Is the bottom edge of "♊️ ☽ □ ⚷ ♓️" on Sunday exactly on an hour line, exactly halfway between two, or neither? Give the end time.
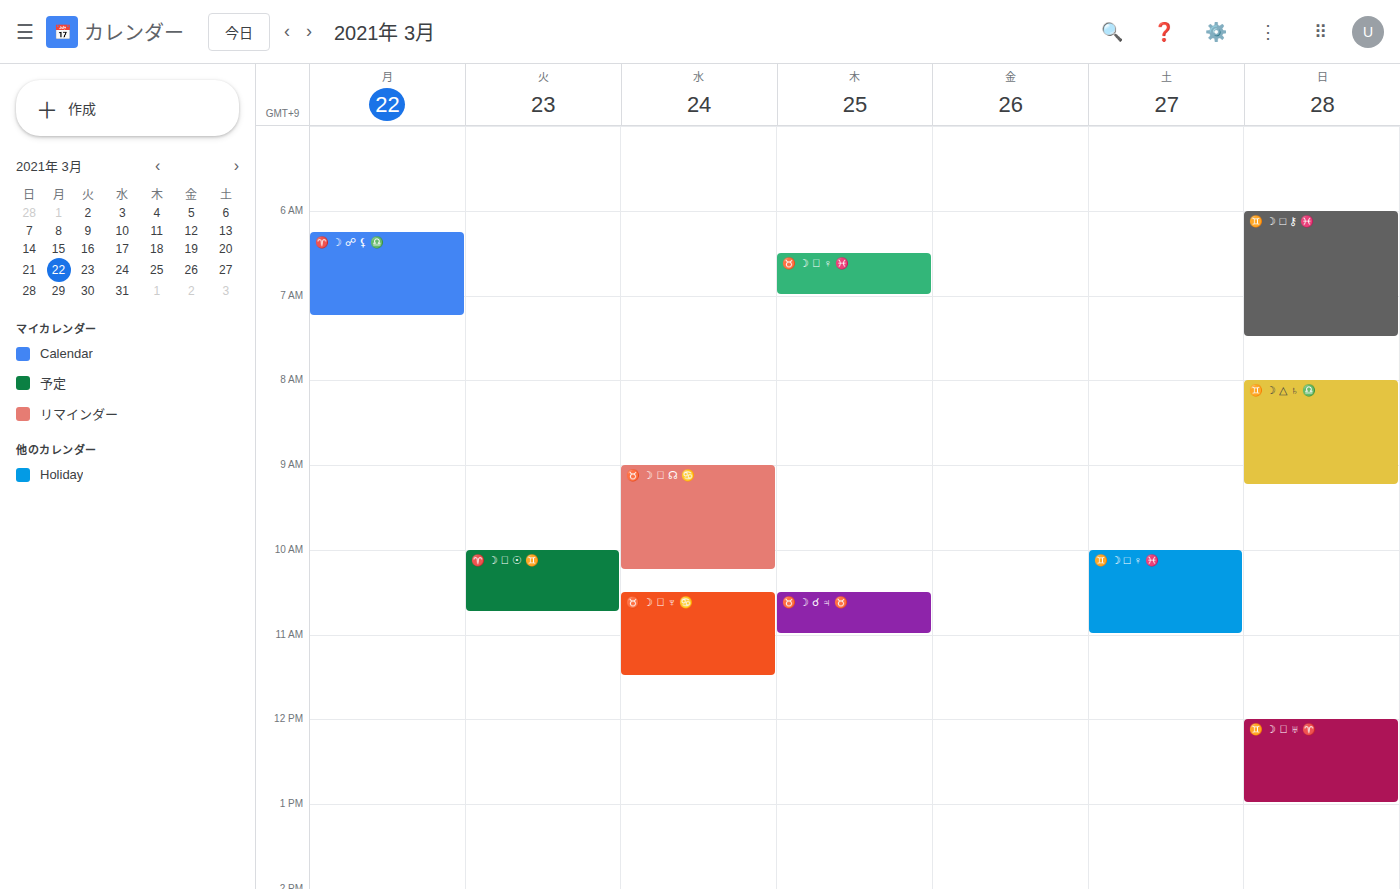
7:30 AM -- halfway between the 7 AM and 8 AM lines.